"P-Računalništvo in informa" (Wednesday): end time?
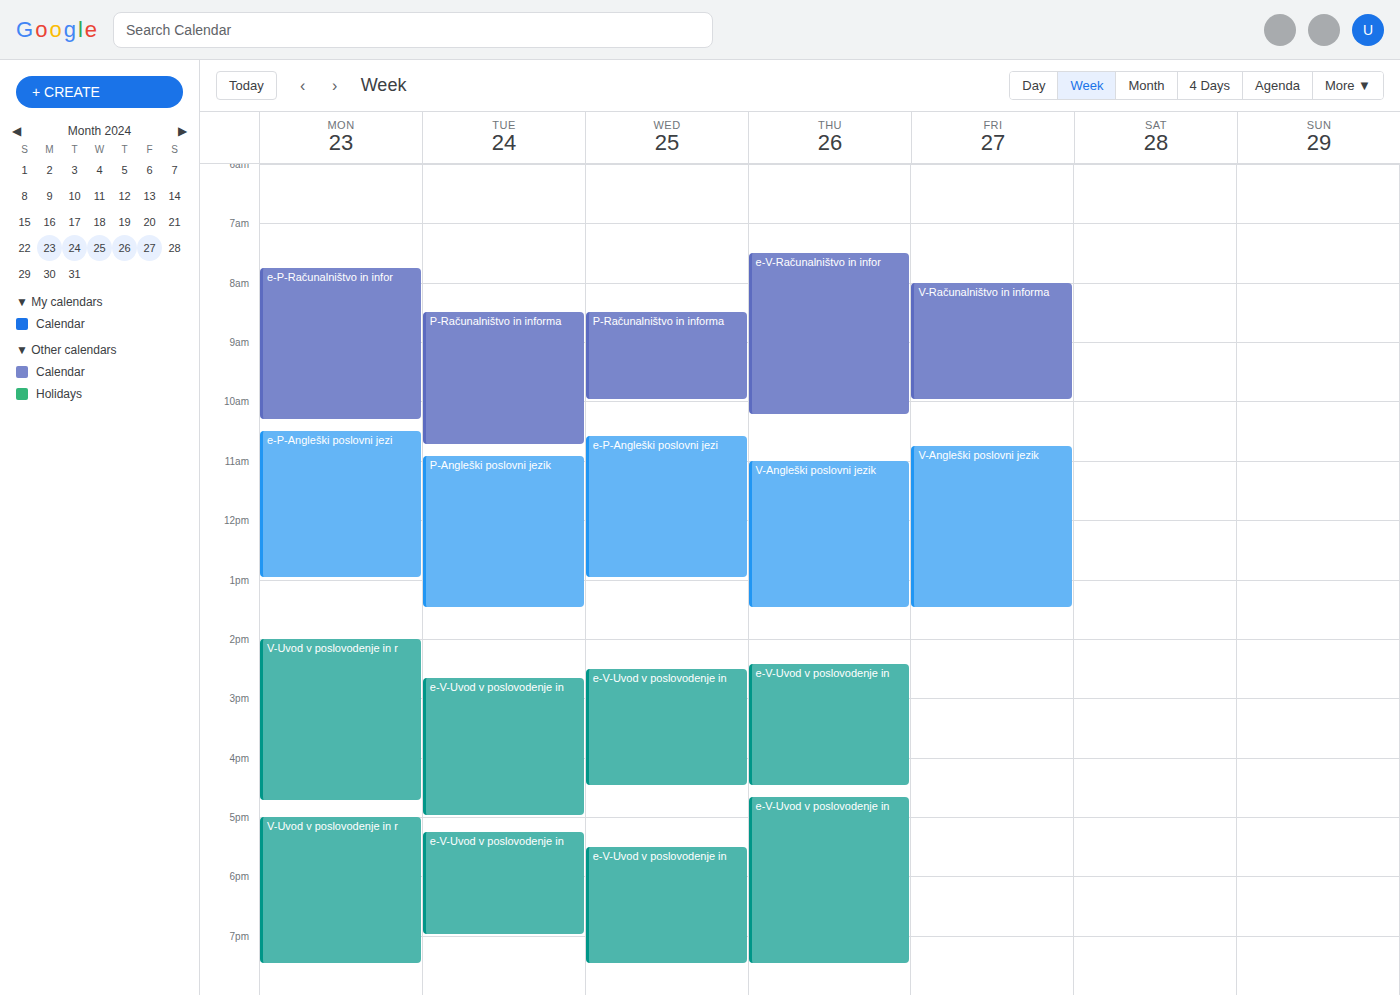
10:00 AM